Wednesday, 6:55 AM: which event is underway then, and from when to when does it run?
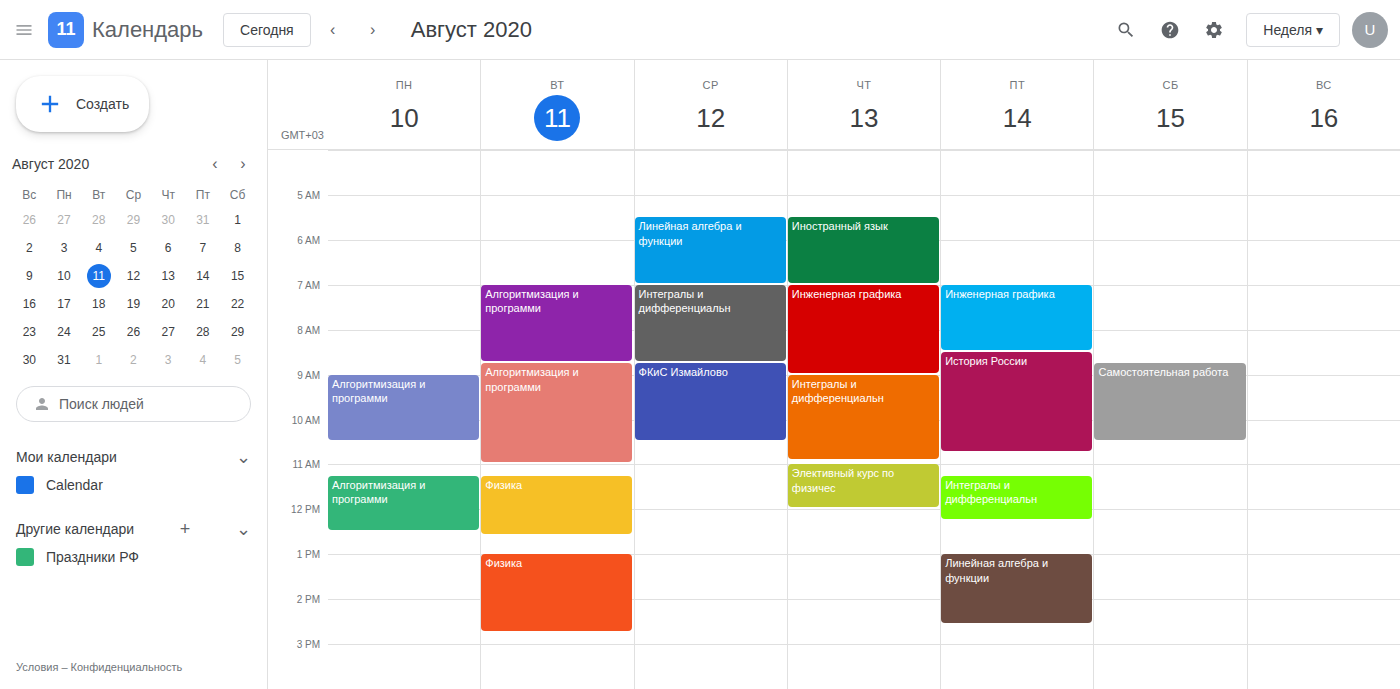
"Линейная алгебра и функции", 5:30 AM to 7:00 AM